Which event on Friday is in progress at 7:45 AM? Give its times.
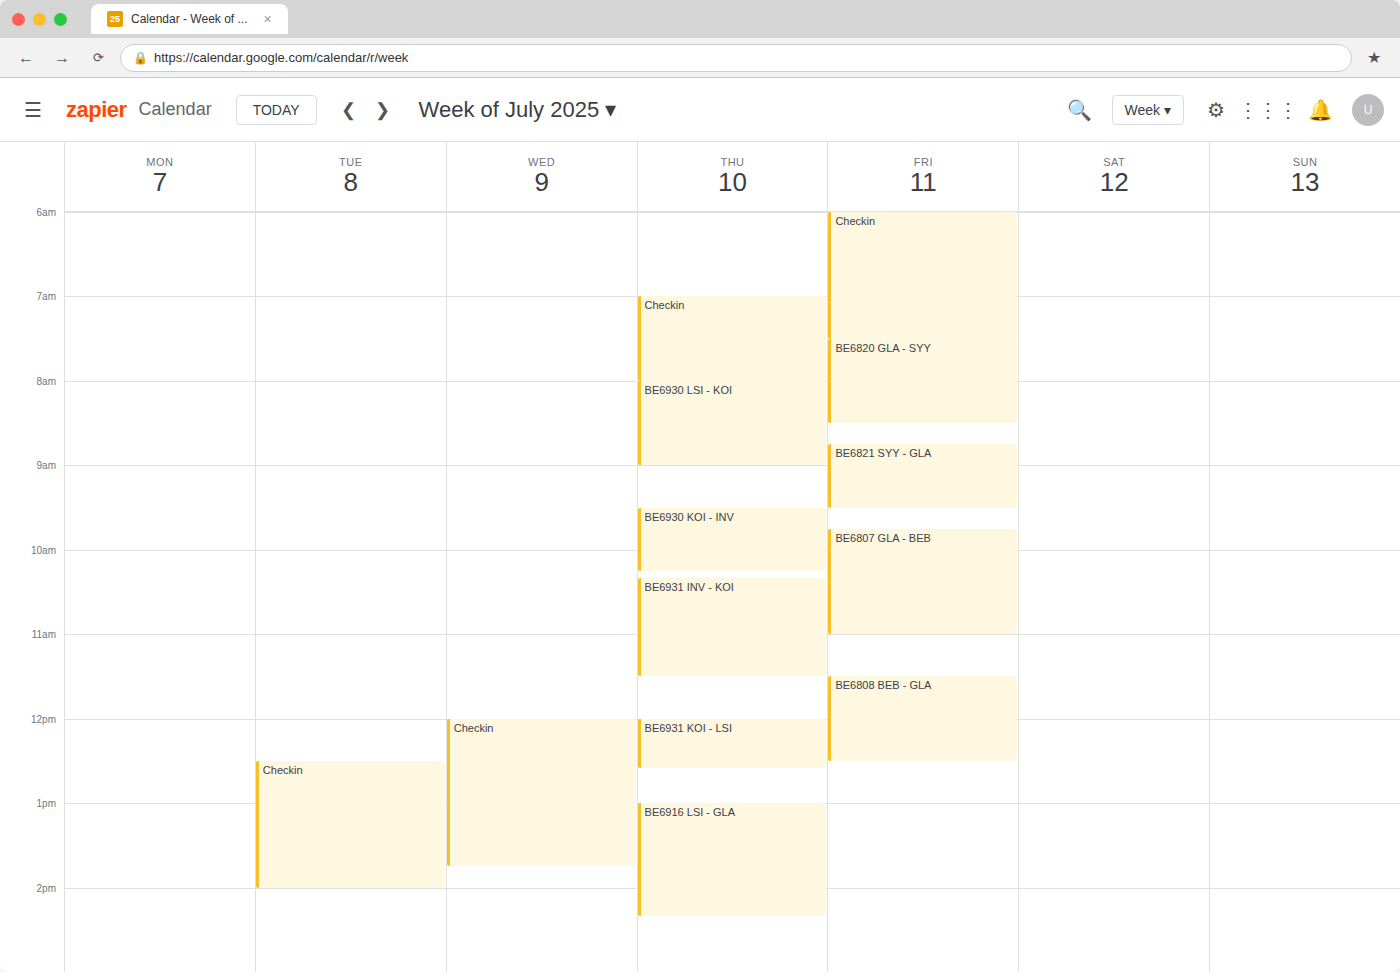
"BE6820 GLA - SYY", 7:30 AM to 8:30 AM